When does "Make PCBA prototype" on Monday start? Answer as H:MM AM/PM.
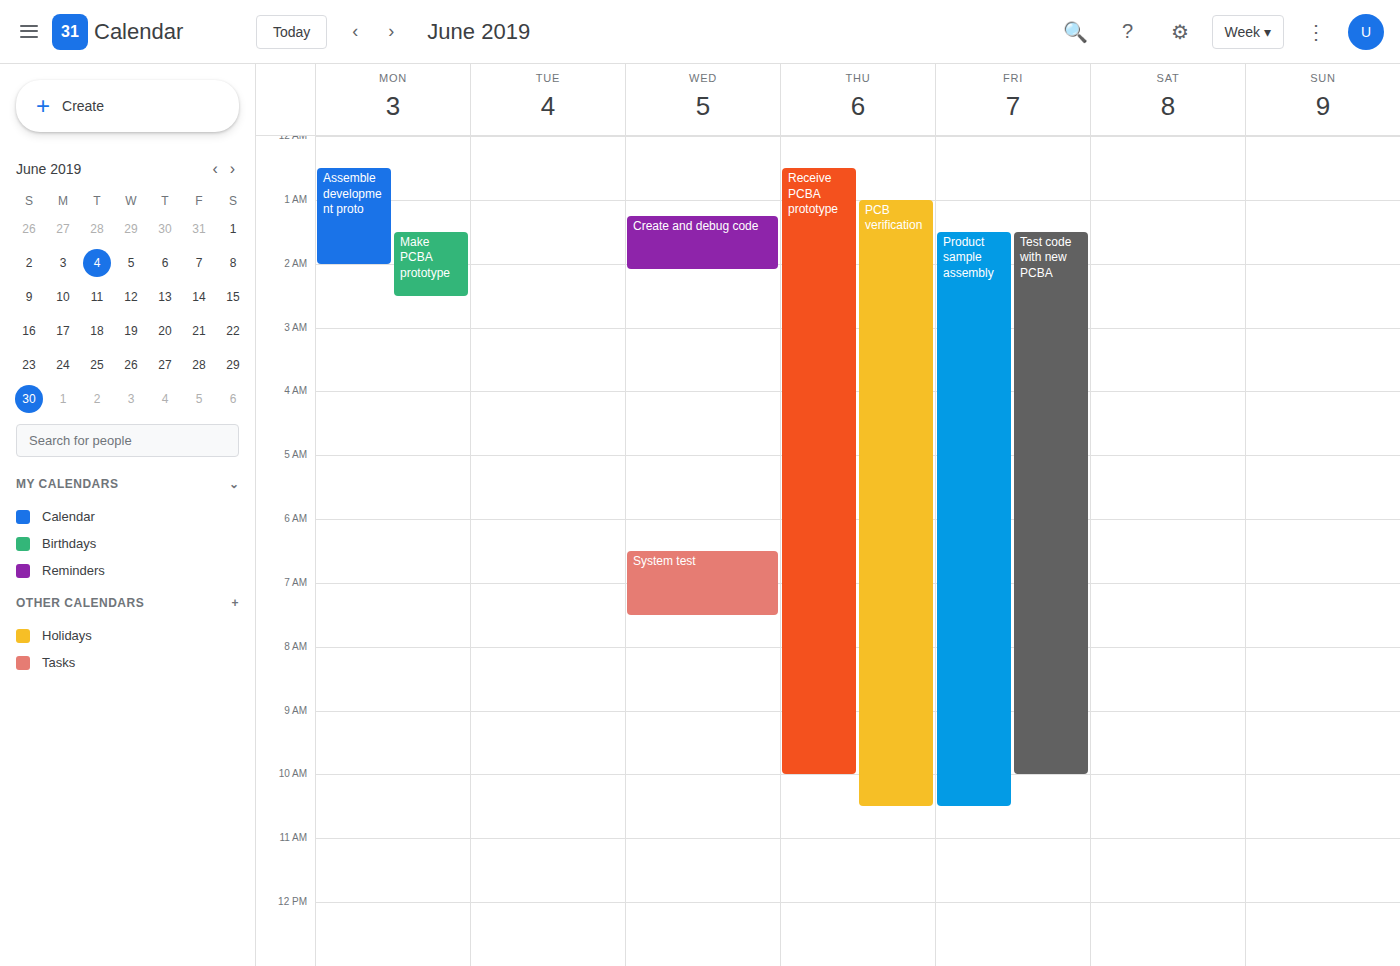
1:30 AM